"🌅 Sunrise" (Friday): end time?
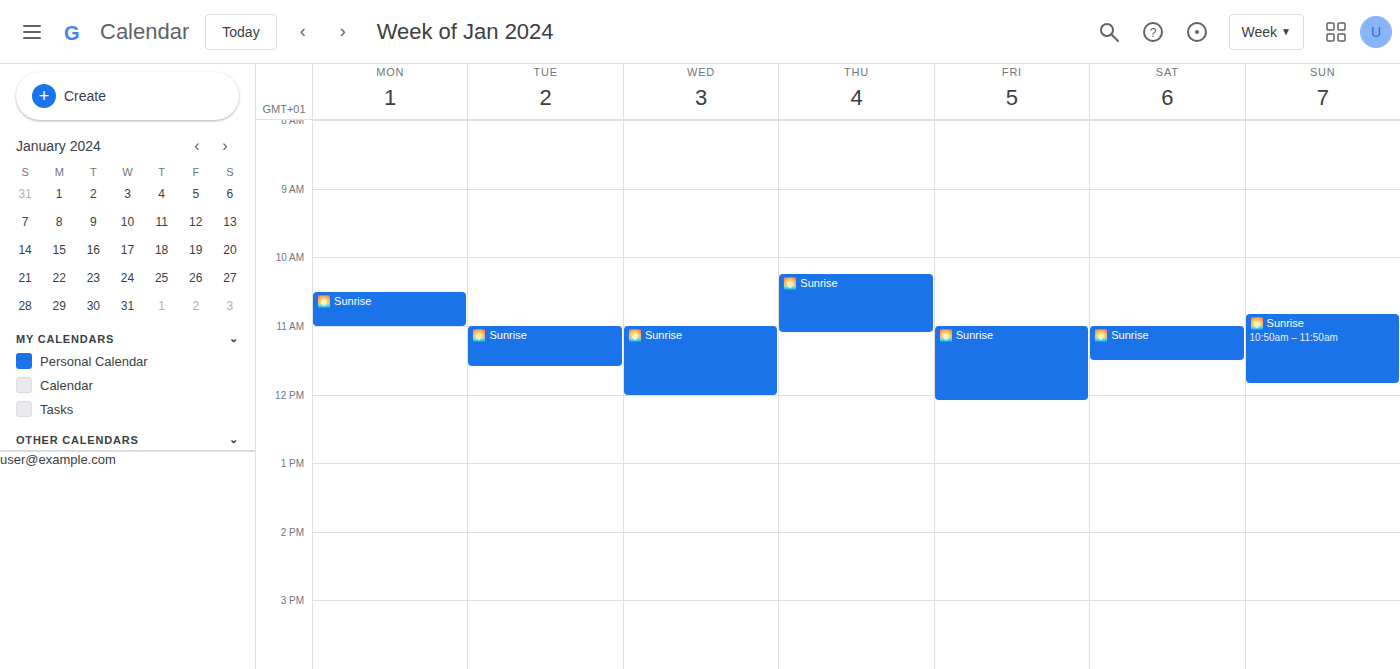
12:05 PM